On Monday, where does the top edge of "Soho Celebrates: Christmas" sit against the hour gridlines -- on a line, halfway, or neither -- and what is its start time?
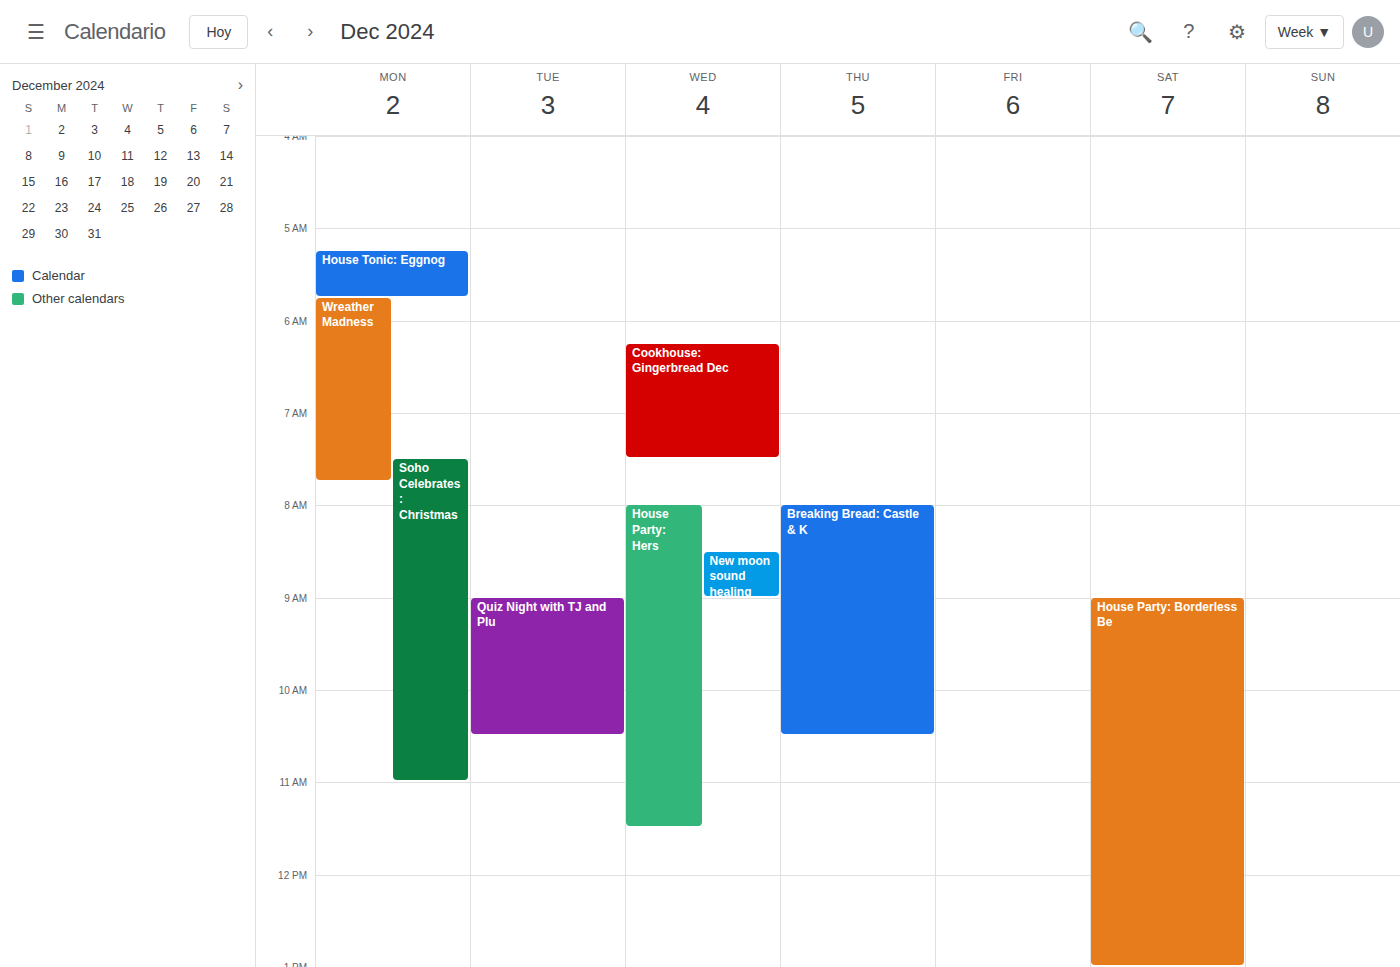
7:30 AM -- halfway between the 7 AM and 8 AM lines.